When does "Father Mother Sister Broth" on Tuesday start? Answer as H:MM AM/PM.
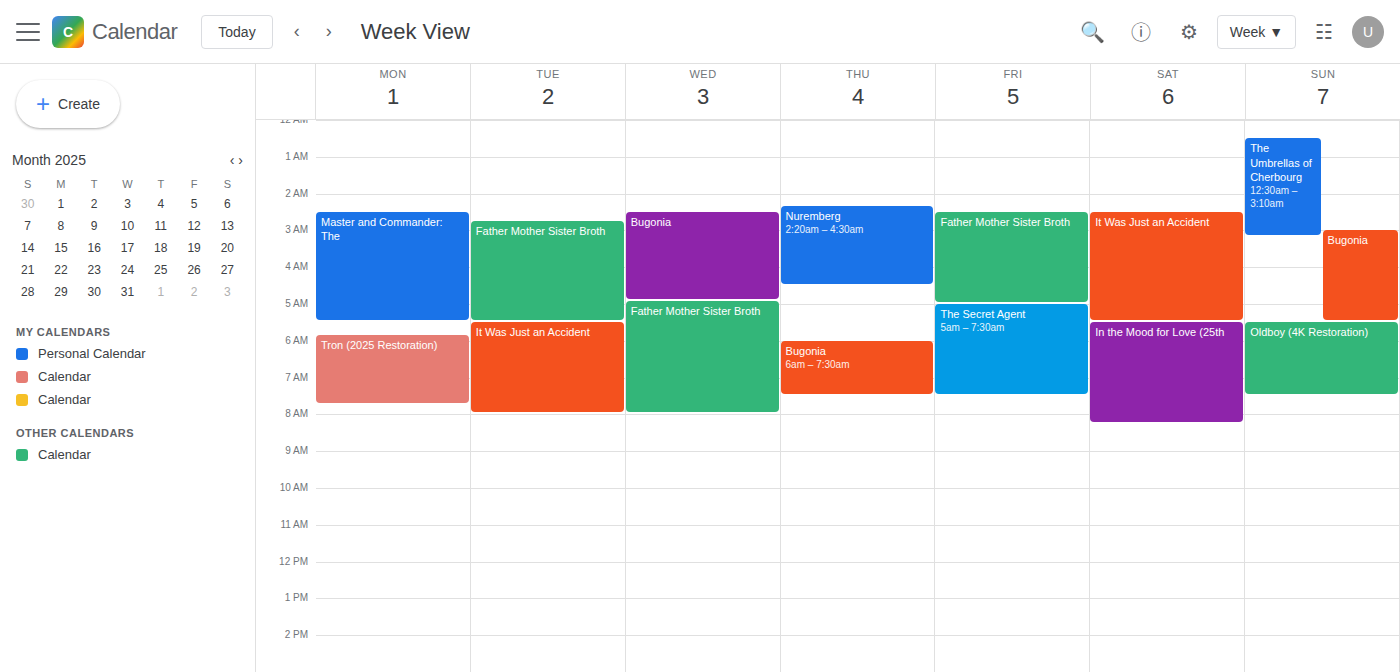
2:45 AM